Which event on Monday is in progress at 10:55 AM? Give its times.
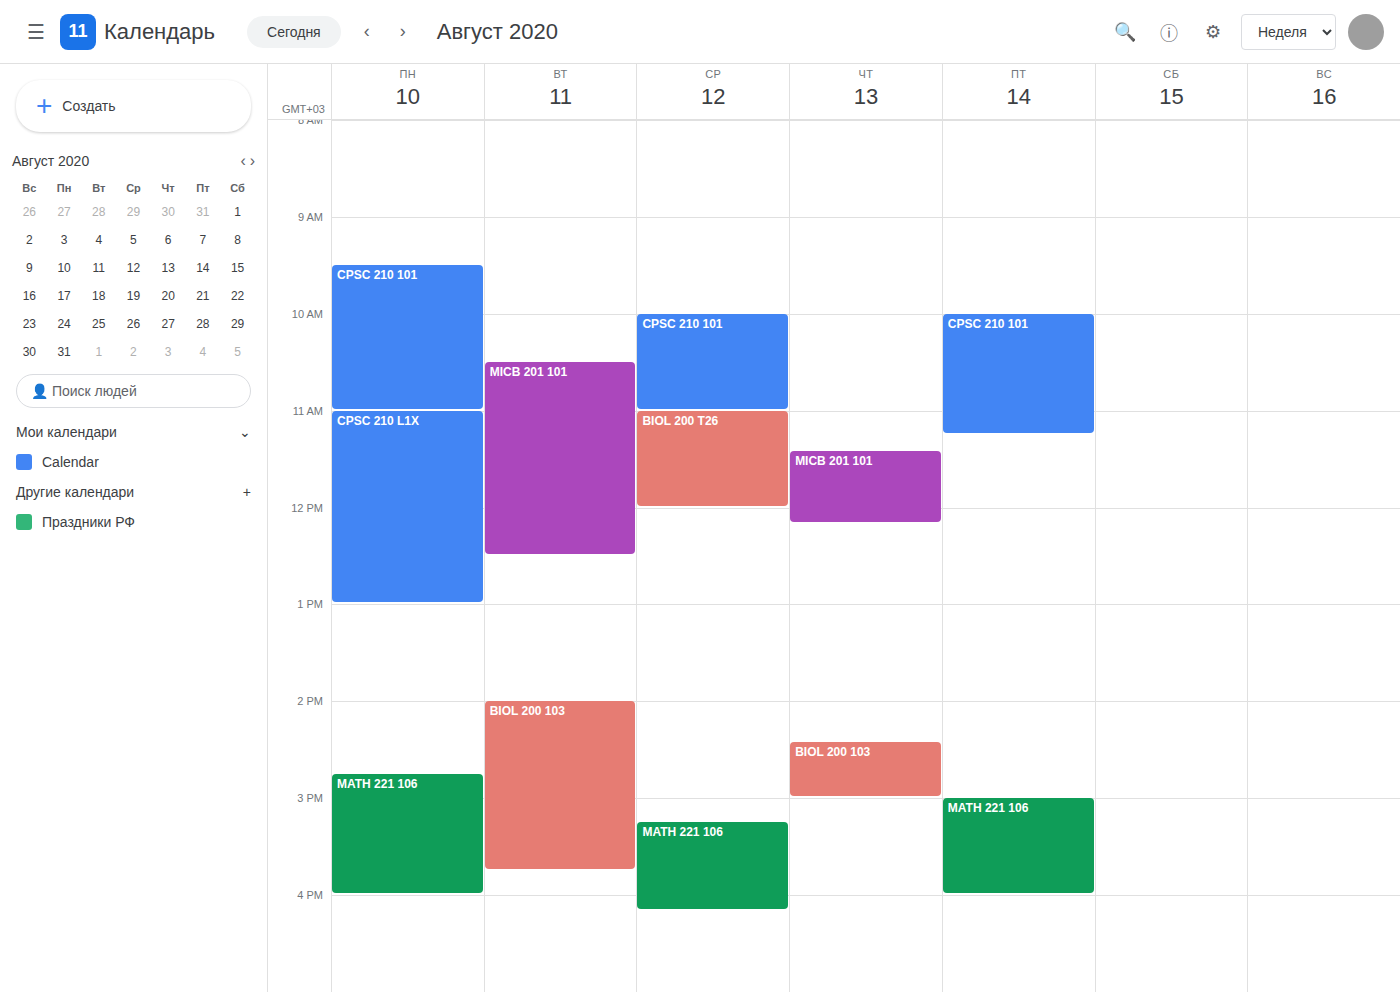
"CPSC 210 101", 9:30 AM to 11:00 AM